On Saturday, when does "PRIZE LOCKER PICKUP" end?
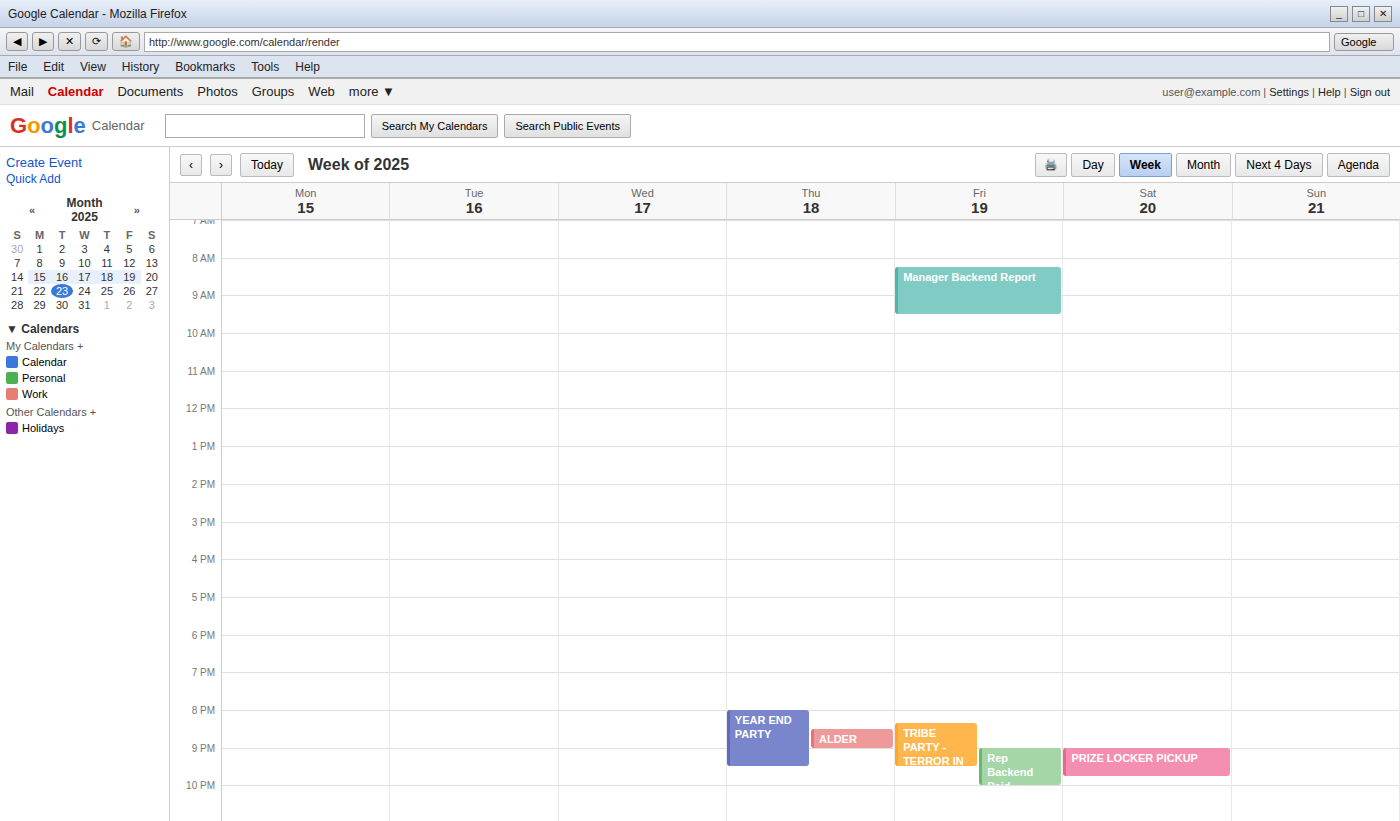
9:45 PM